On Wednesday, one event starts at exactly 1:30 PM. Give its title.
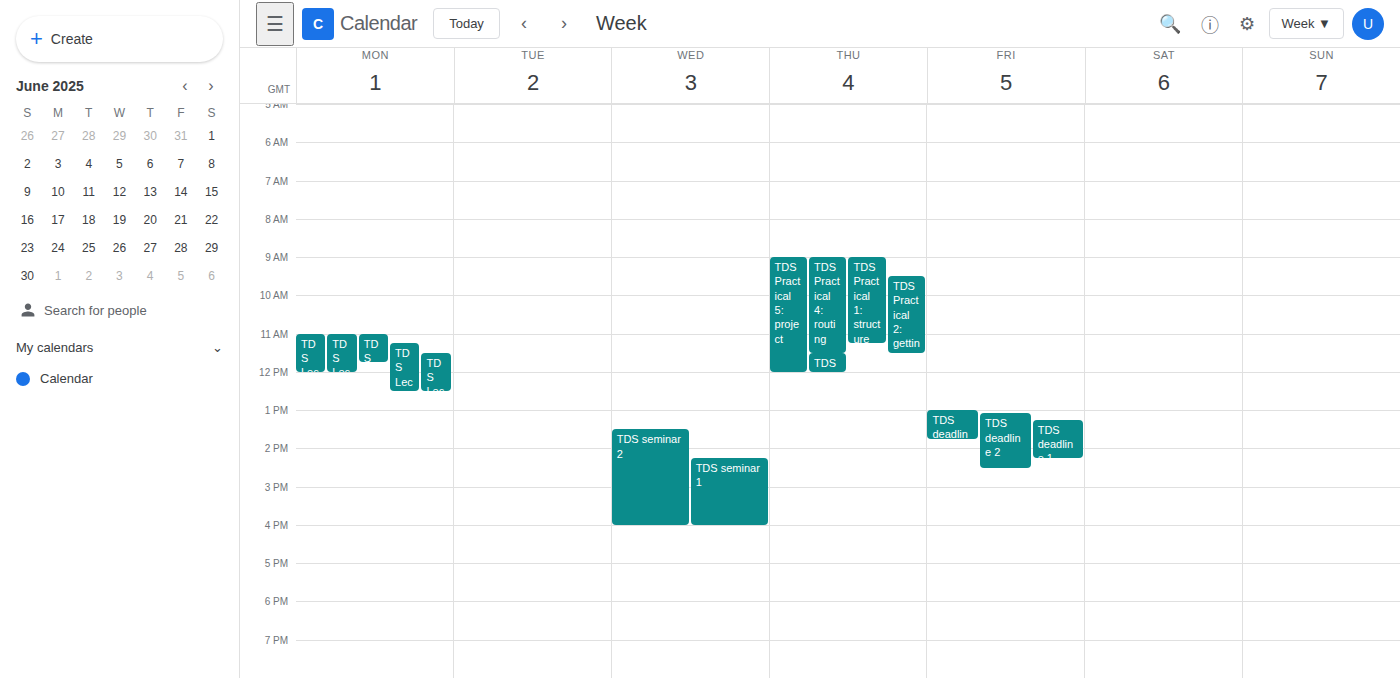
"TDS seminar 2"